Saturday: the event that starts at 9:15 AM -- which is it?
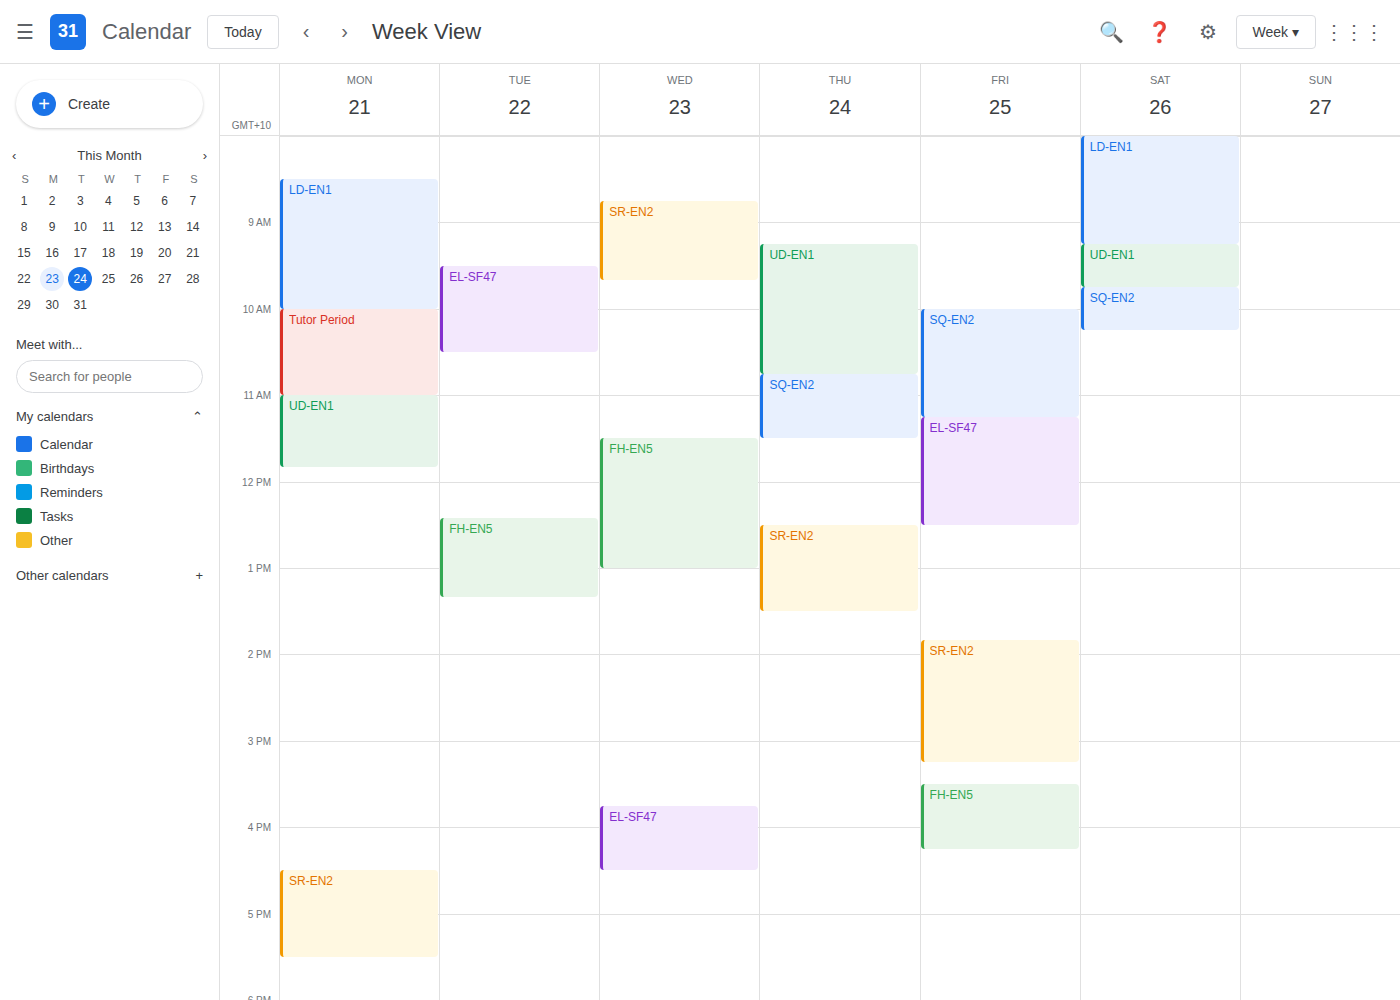
"UD-EN1"